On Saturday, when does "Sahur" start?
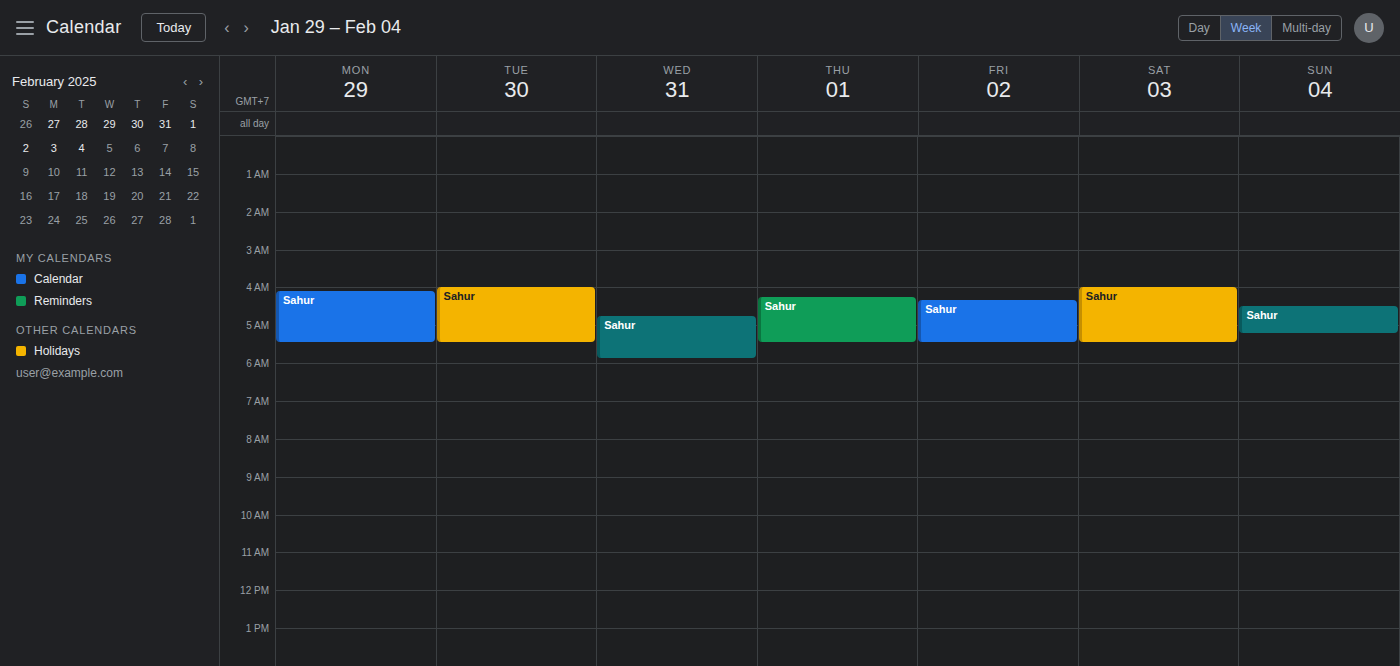
4:00 AM